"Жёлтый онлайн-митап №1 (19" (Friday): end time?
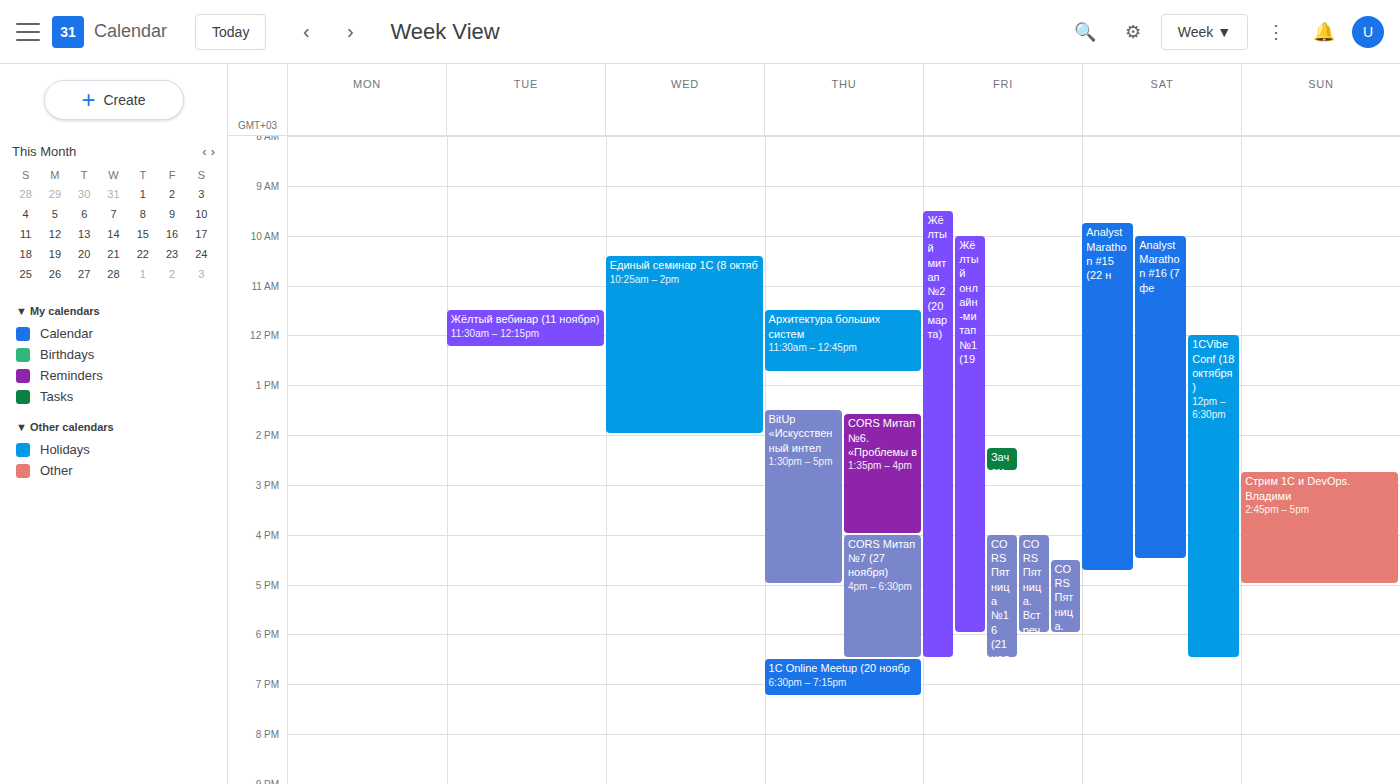
18:00